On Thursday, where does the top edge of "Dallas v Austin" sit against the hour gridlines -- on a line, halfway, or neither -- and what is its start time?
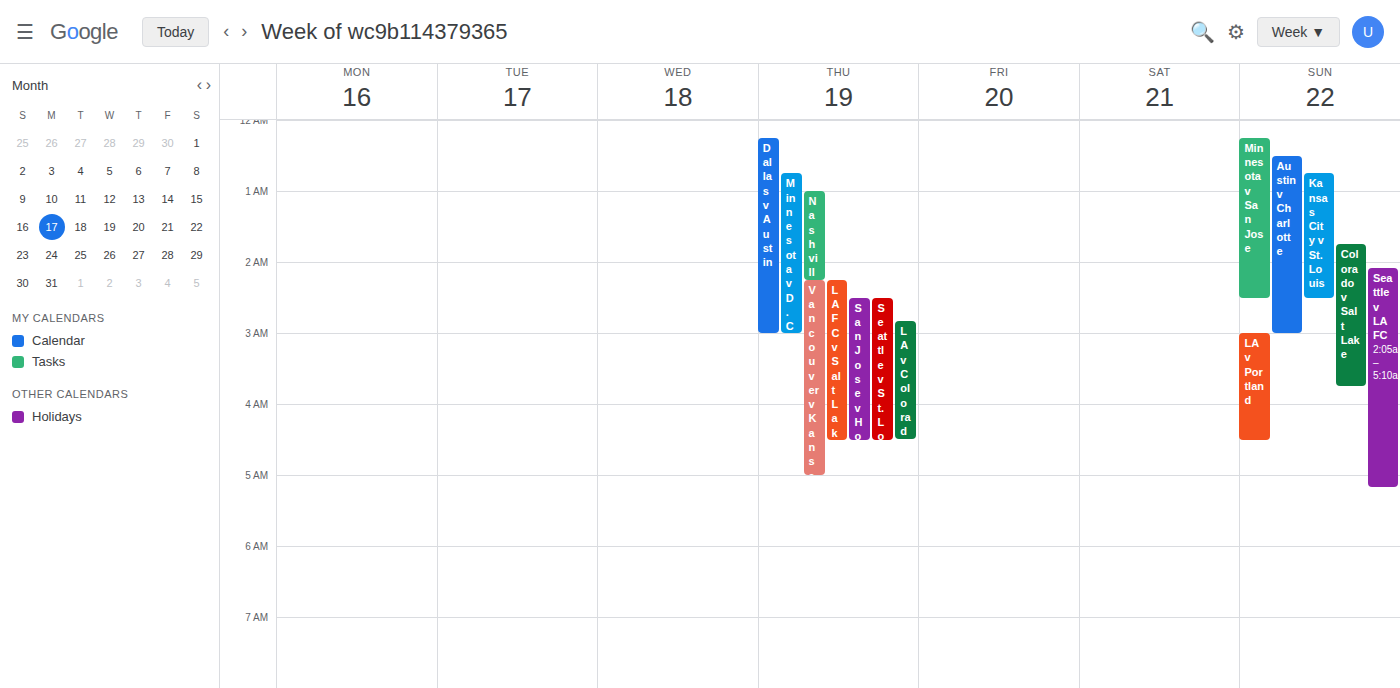
12:15 AM -- neither: a quarter of the way from the 12 AM line to the 1 AM line.